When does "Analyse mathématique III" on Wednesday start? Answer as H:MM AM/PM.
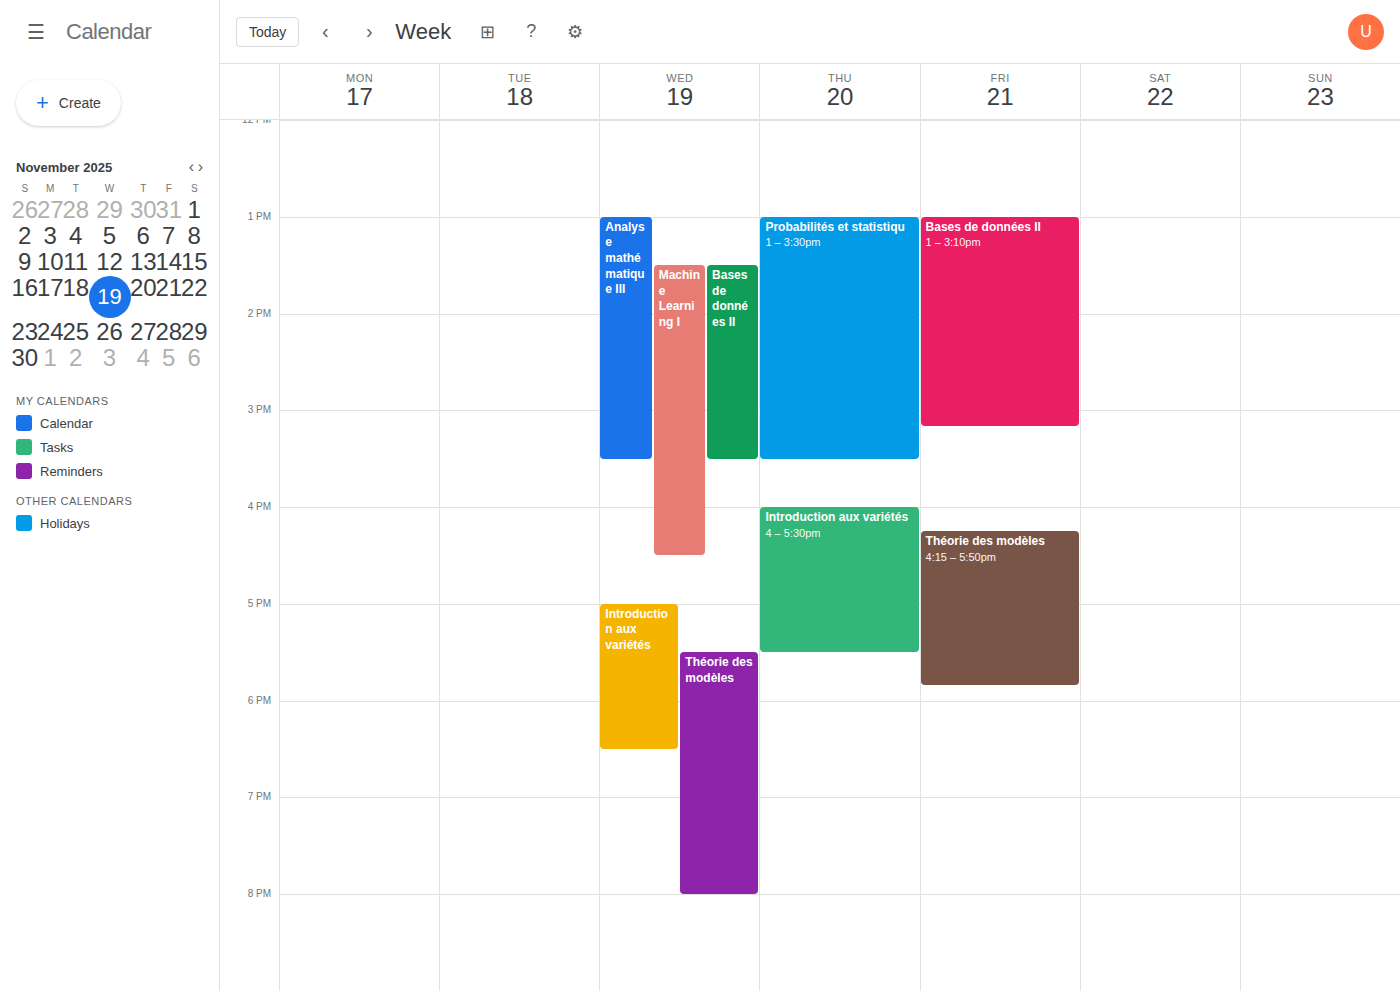
1:00 PM